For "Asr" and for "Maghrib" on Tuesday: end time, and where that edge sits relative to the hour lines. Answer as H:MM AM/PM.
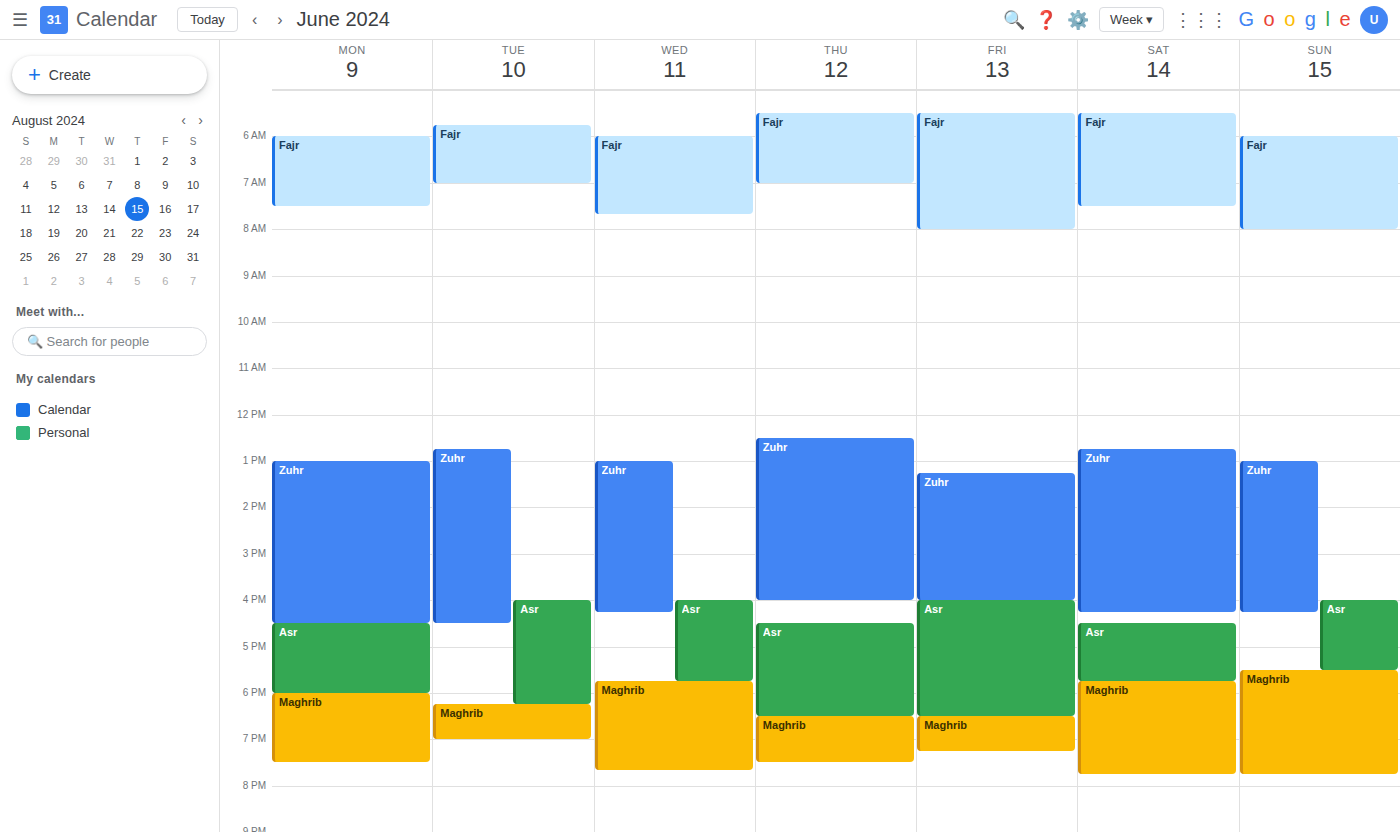
"Asr": 6:15 PM, neither: a quarter of the way from the 6 PM line to the 7 PM line. "Maghrib": 7:00 PM, exactly on the 7 PM line.